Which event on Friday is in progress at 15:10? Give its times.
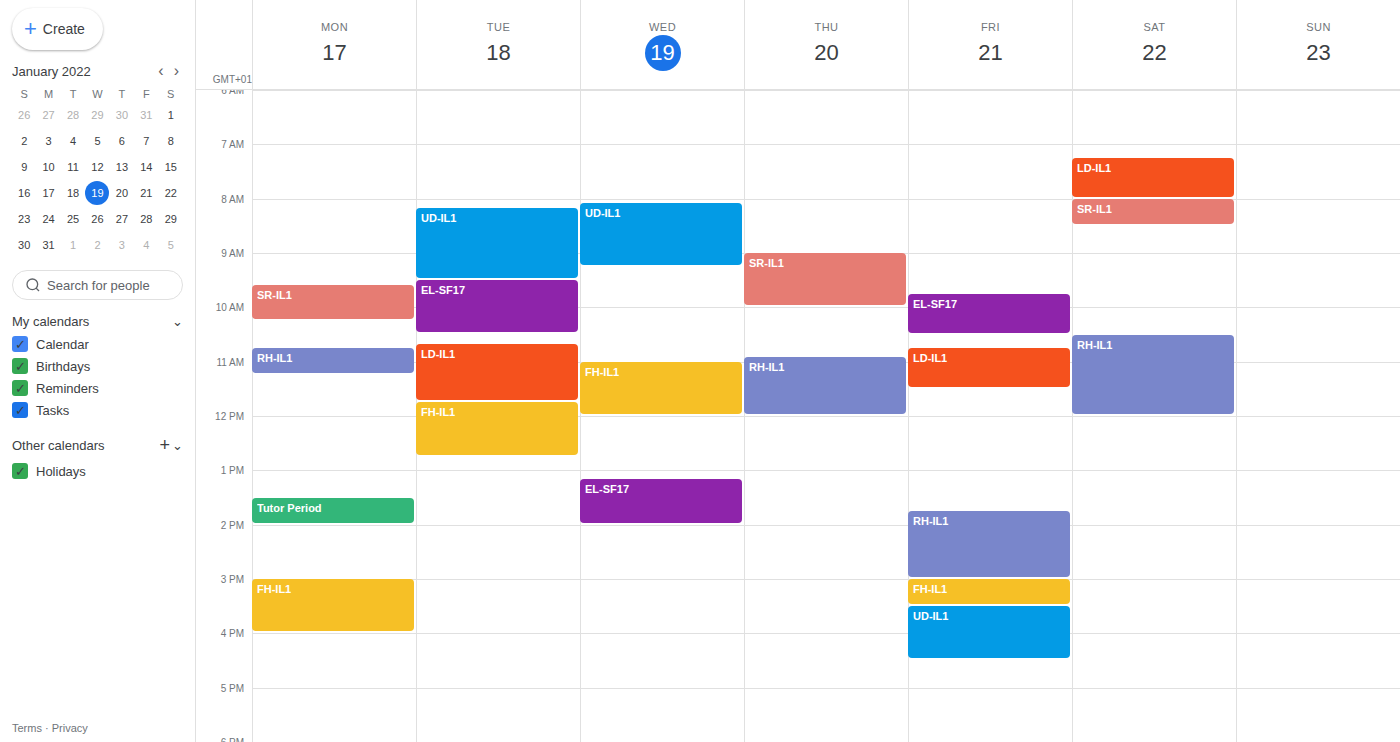
"FH-IL1", 15:00 to 15:30